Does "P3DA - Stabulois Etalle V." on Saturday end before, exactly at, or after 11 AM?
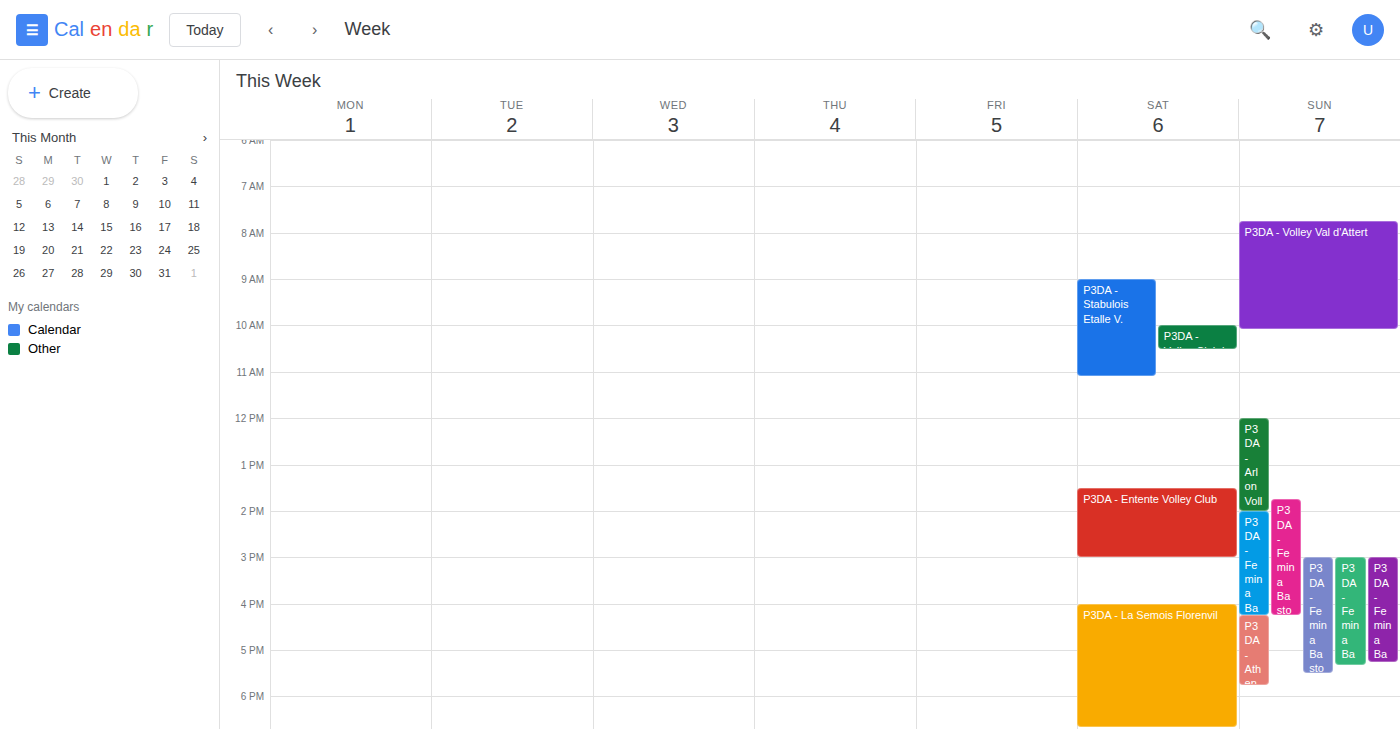
11:05 AM -- after 11 AM, 5 minutes below the 11 AM line.